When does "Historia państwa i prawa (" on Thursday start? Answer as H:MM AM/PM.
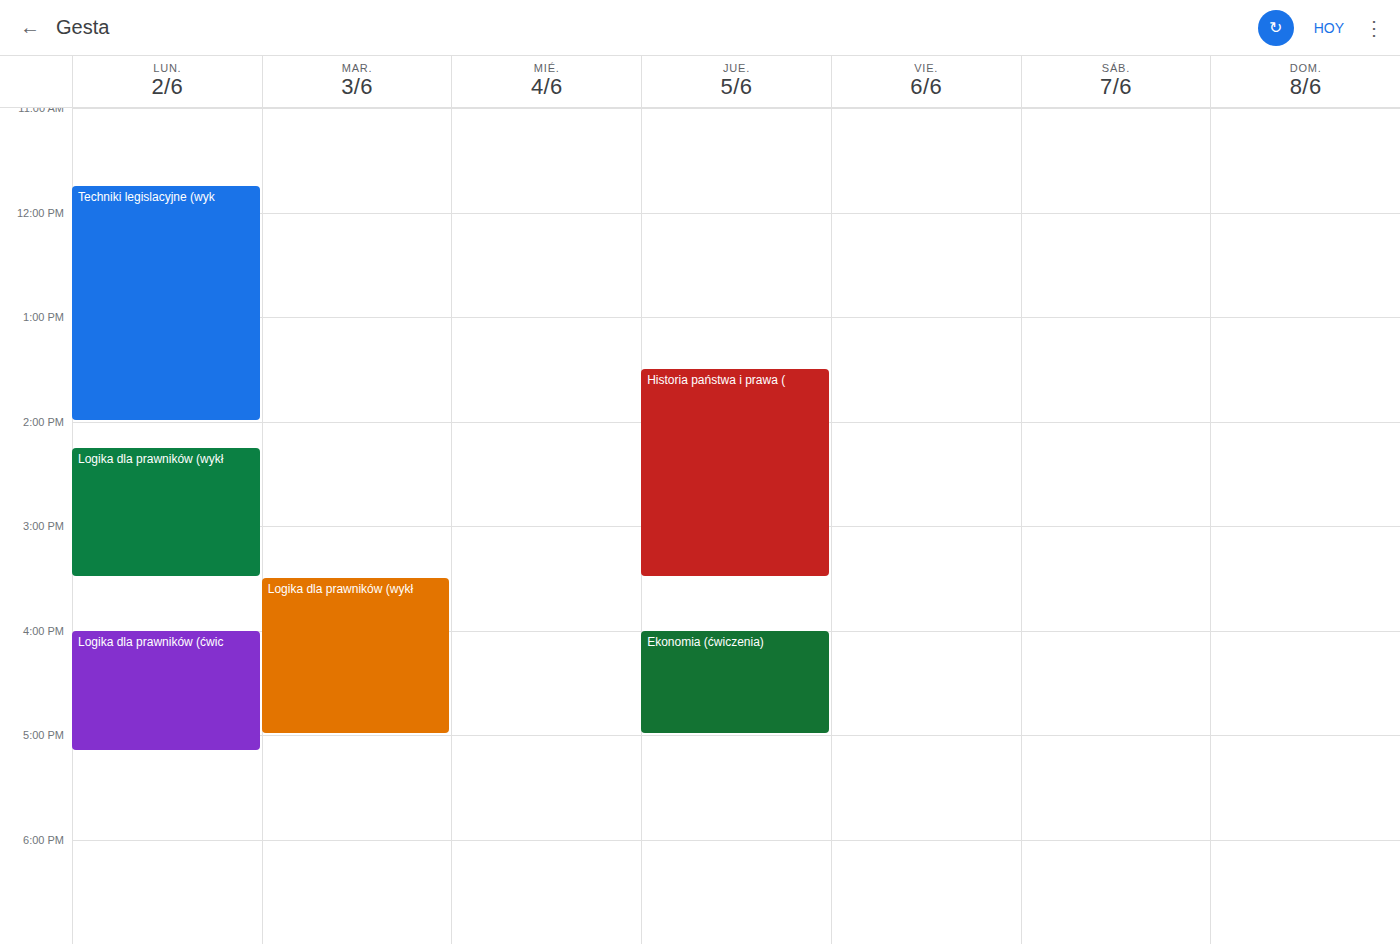
1:30 PM